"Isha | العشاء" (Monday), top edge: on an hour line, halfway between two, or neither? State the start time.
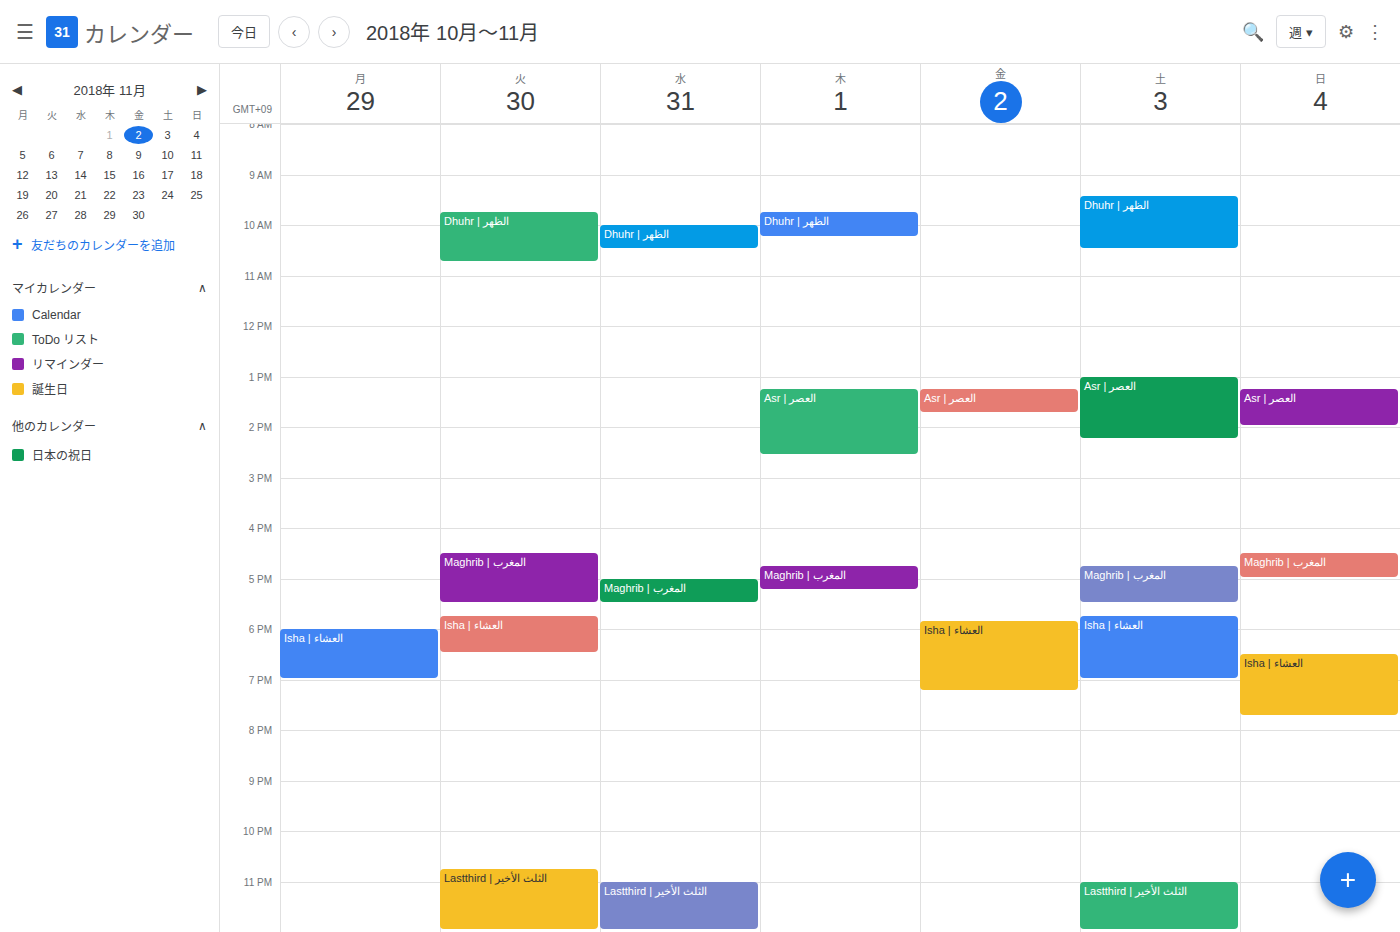
6:00 PM -- exactly on the 6 PM line.